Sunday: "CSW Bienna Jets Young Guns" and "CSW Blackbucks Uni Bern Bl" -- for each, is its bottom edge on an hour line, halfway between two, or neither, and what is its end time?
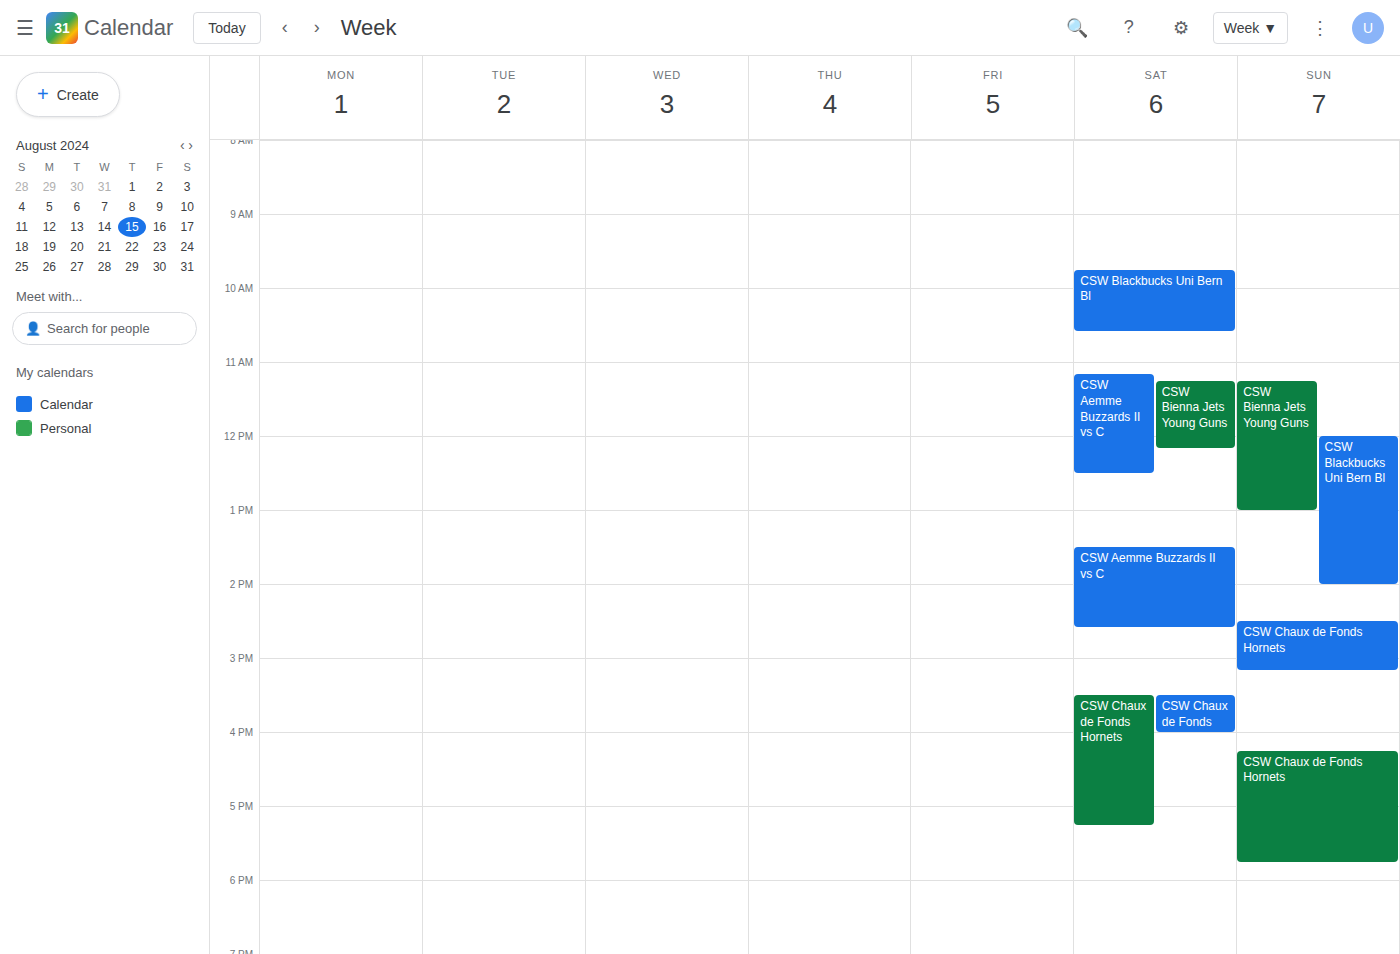
"CSW Bienna Jets Young Guns": 1:00 PM, exactly on the 1 PM line. "CSW Blackbucks Uni Bern Bl": 2:00 PM, exactly on the 2 PM line.